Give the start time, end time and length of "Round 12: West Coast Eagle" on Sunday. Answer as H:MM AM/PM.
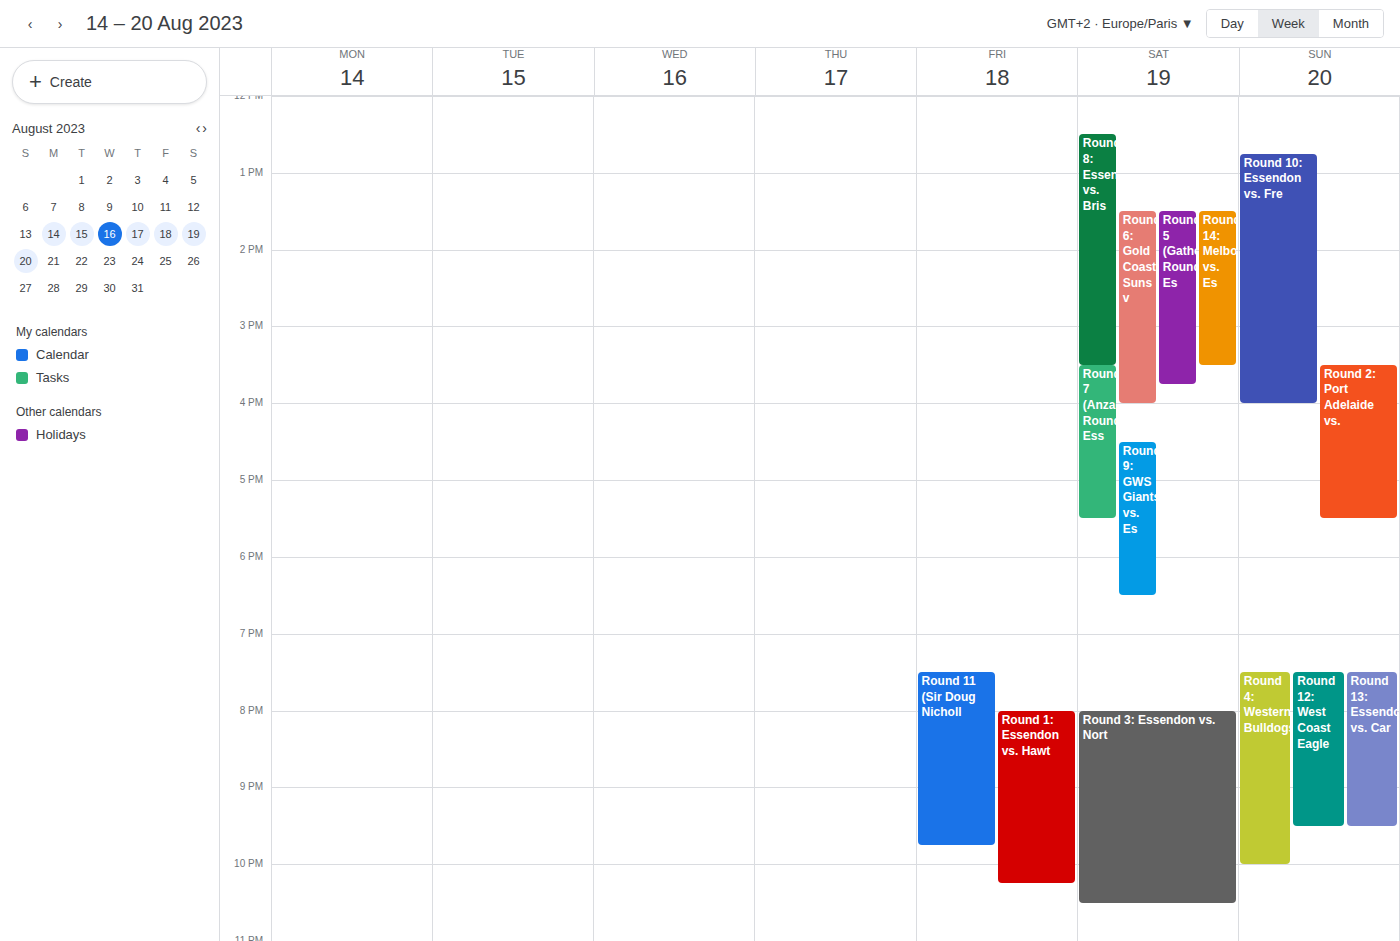
7:30 PM to 9:30 PM, 2 hours